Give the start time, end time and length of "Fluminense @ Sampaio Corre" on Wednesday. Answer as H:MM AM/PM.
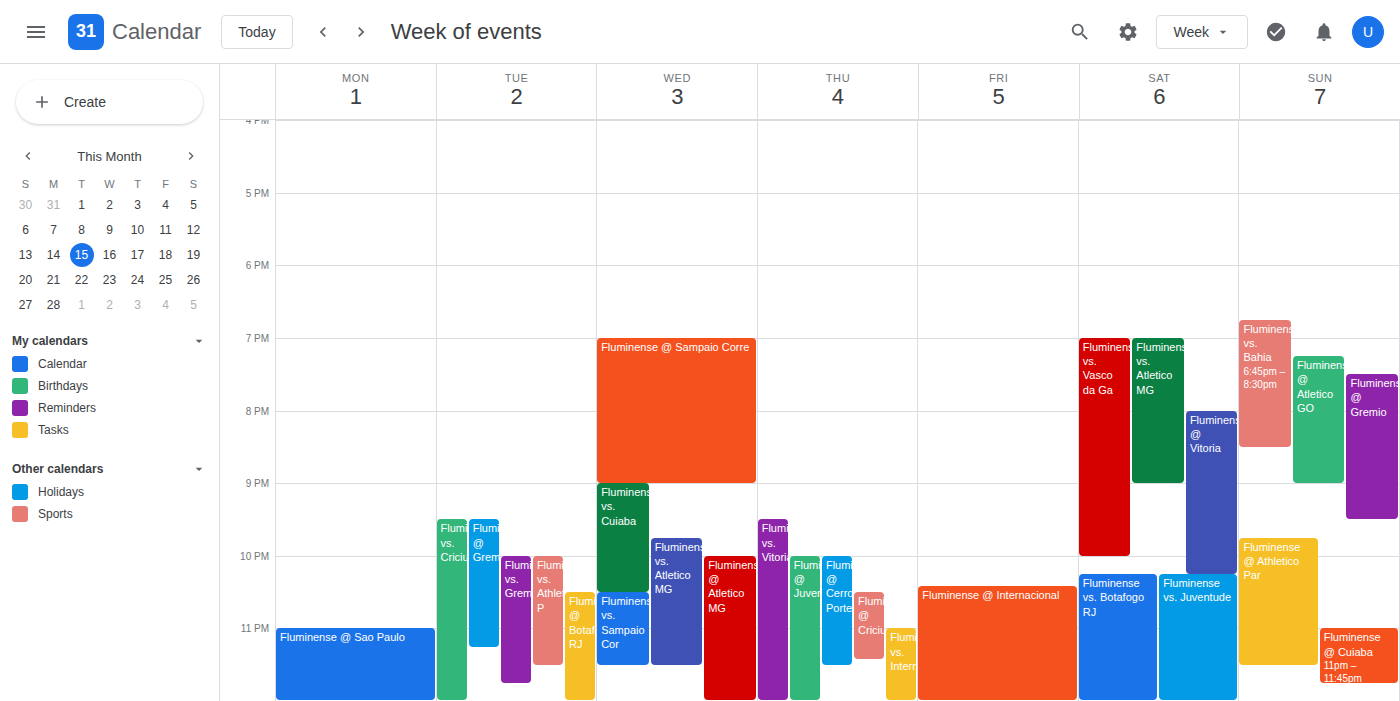
7:00 PM to 9:00 PM, 2 hours